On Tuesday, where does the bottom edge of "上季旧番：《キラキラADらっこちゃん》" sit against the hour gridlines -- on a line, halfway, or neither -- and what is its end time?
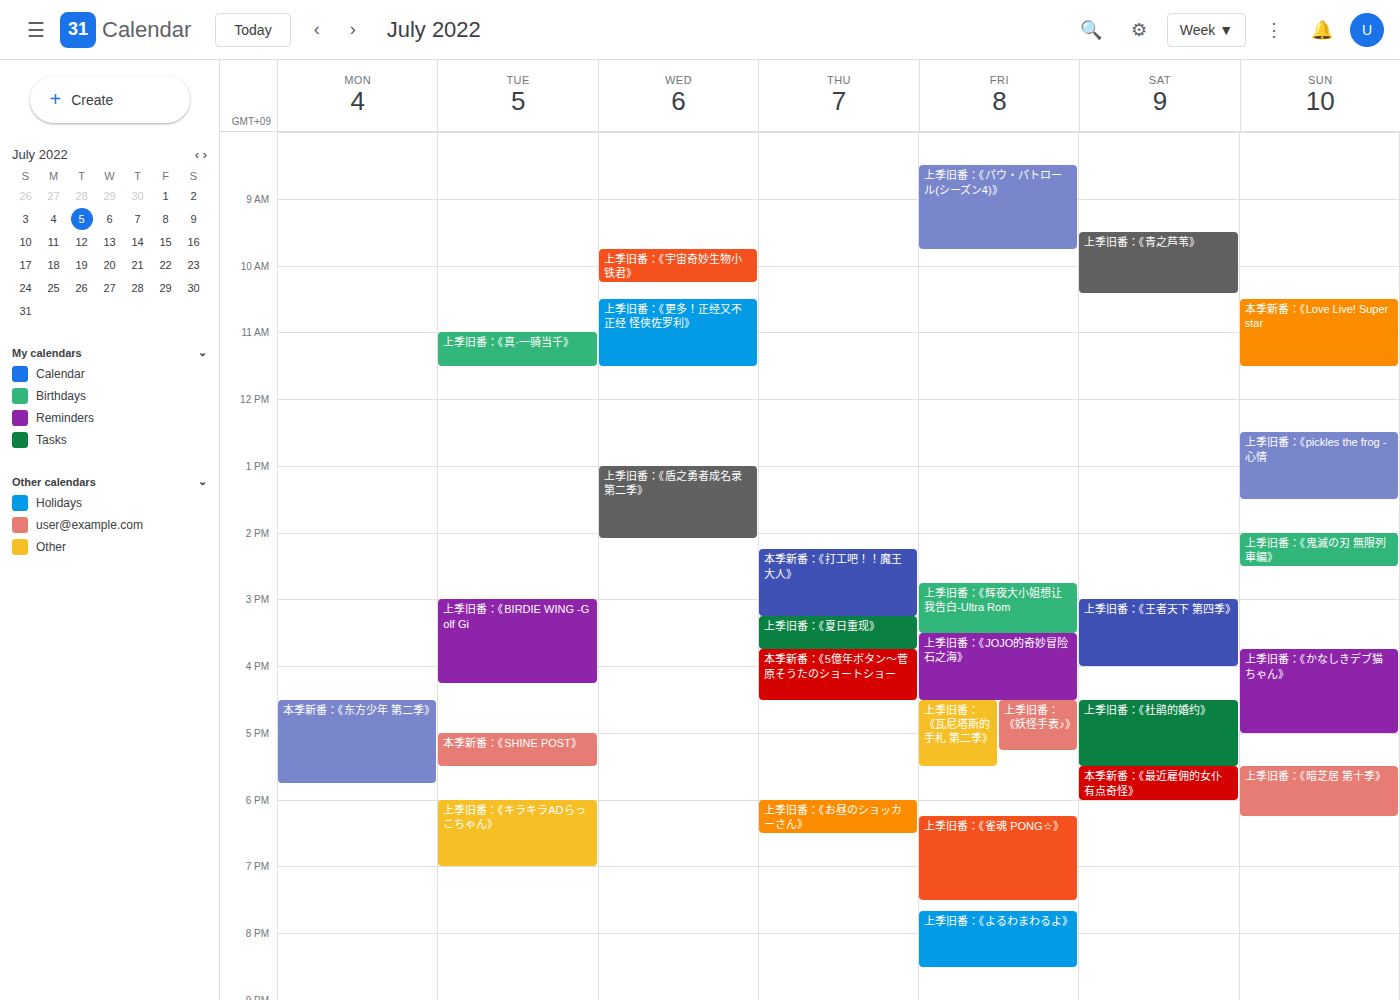
7:00 PM -- exactly on the 7 PM line.